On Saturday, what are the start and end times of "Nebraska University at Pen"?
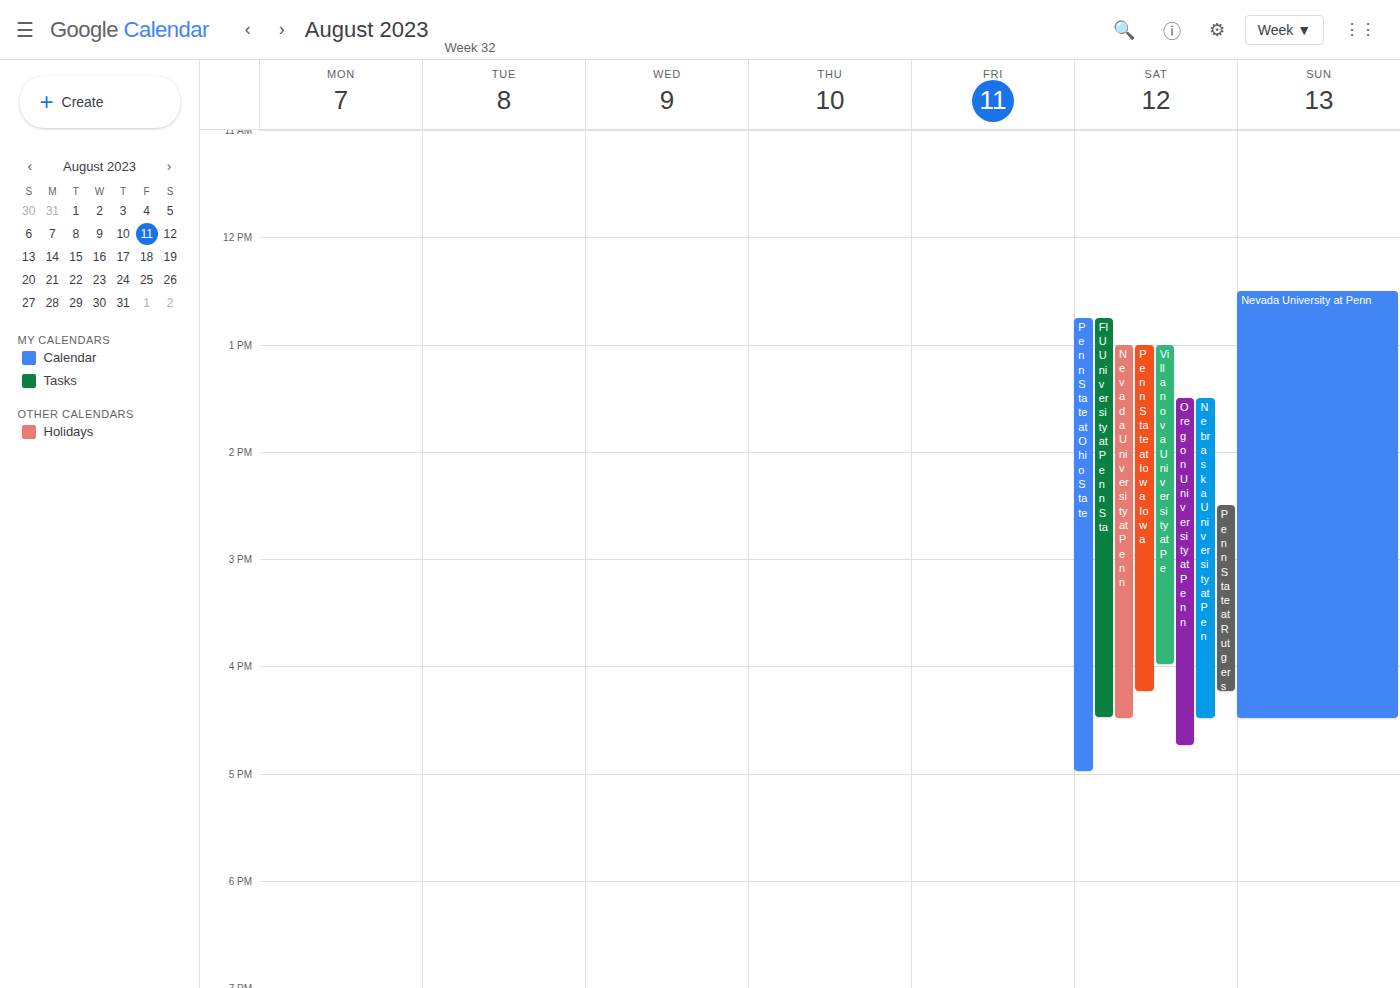
1:30 PM to 4:30 PM